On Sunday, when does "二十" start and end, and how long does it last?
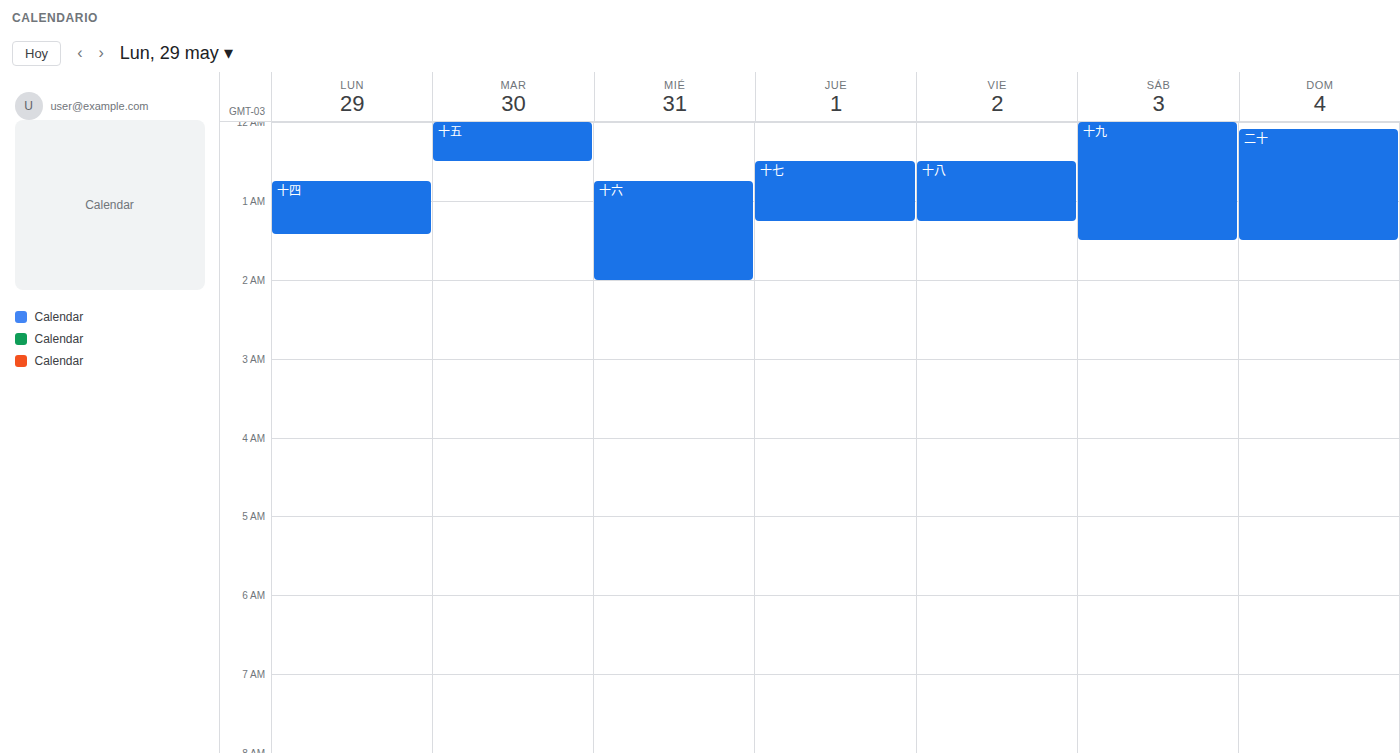
12:05 AM to 1:30 AM, 1 hour 25 minutes